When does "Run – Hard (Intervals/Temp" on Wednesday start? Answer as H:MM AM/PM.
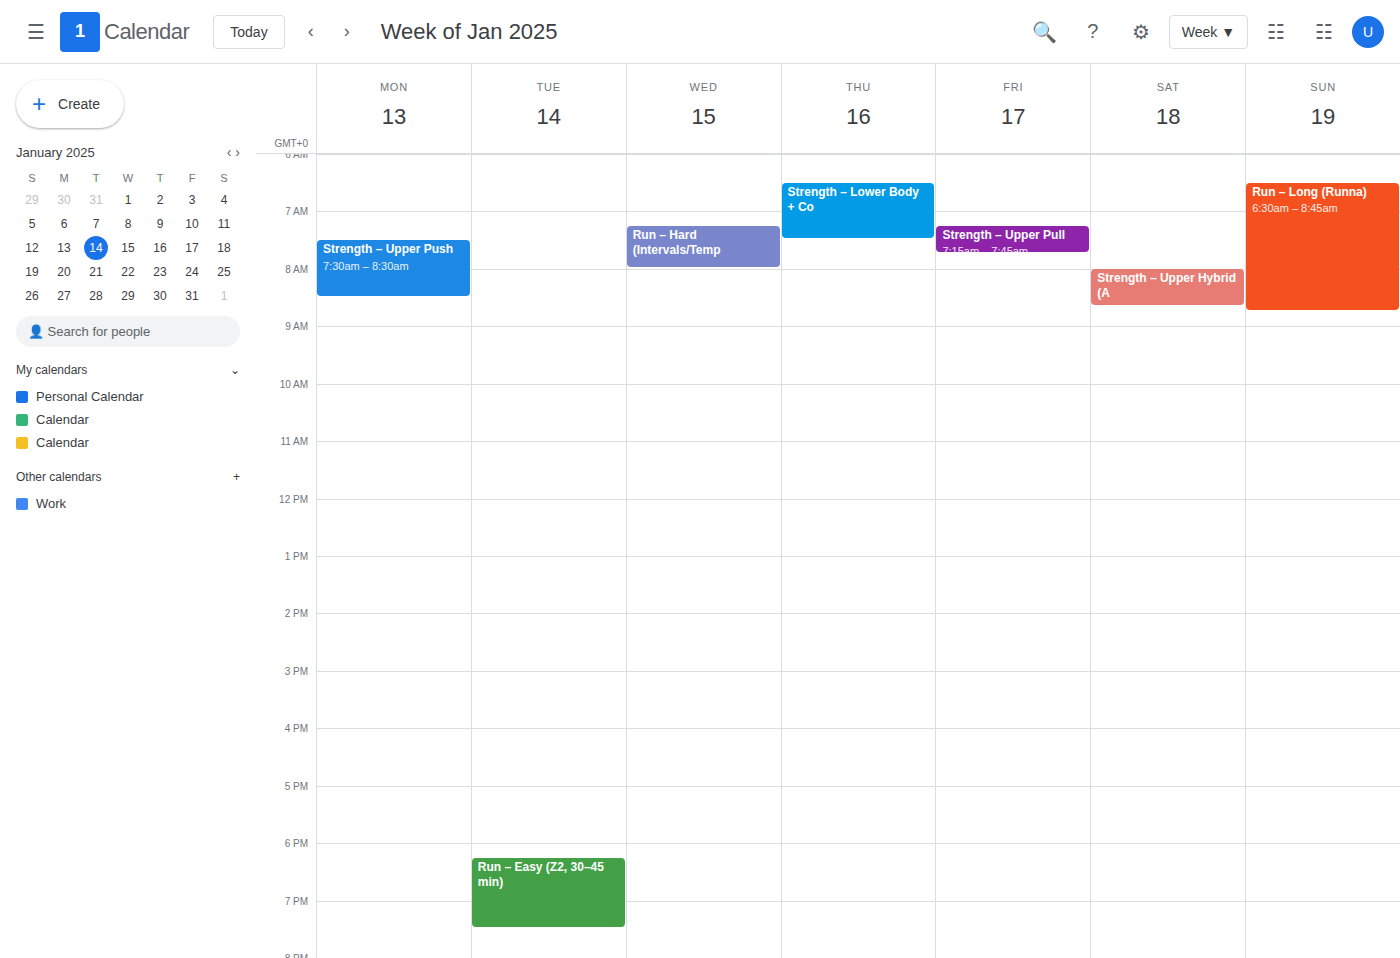
7:15 AM